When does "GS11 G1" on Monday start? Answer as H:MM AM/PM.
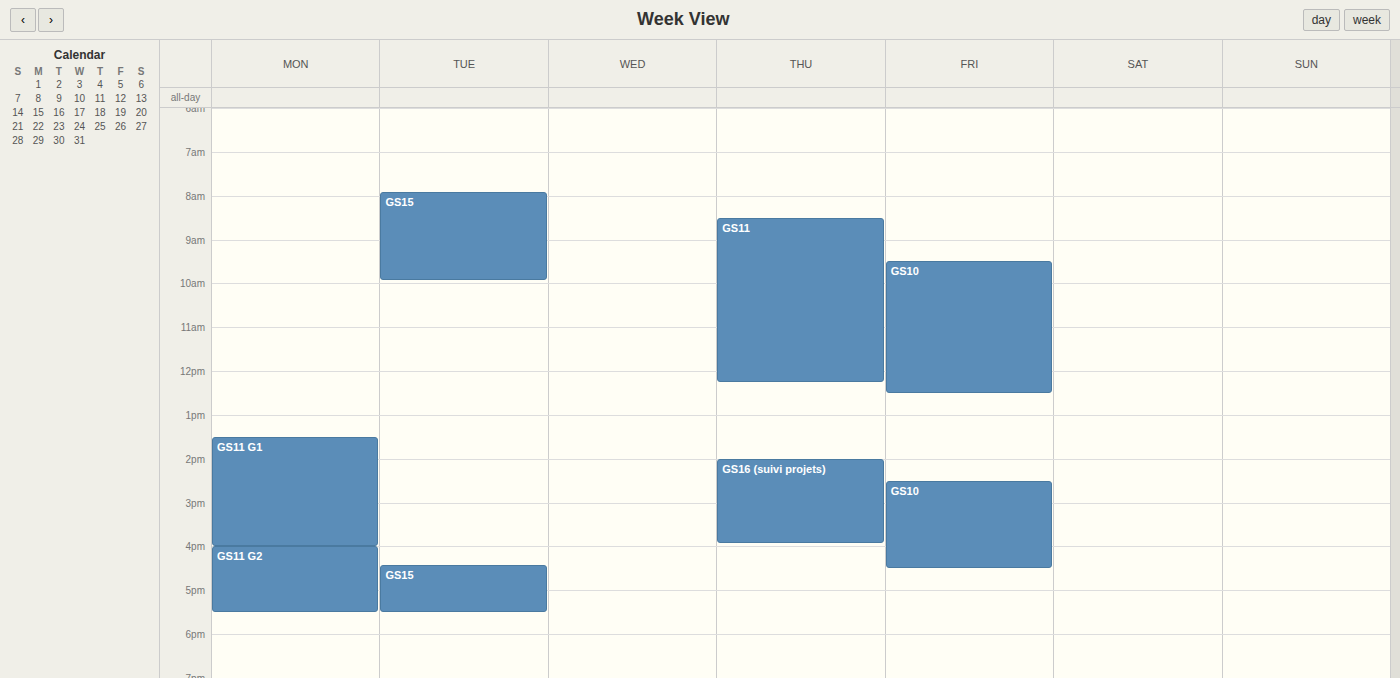
1:30 PM